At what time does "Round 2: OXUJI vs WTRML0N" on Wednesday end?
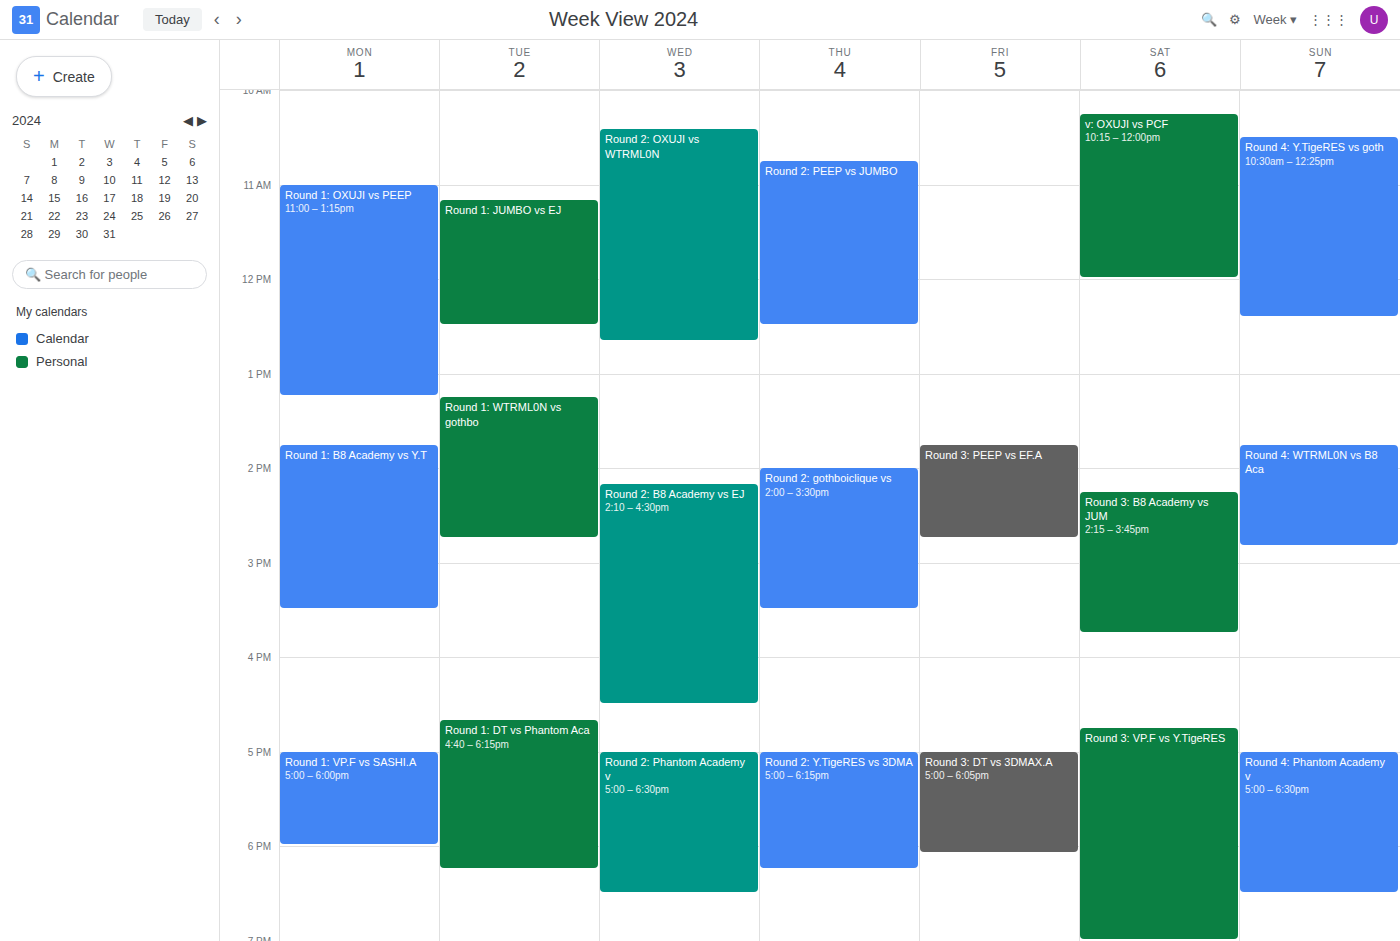
12:40 PM